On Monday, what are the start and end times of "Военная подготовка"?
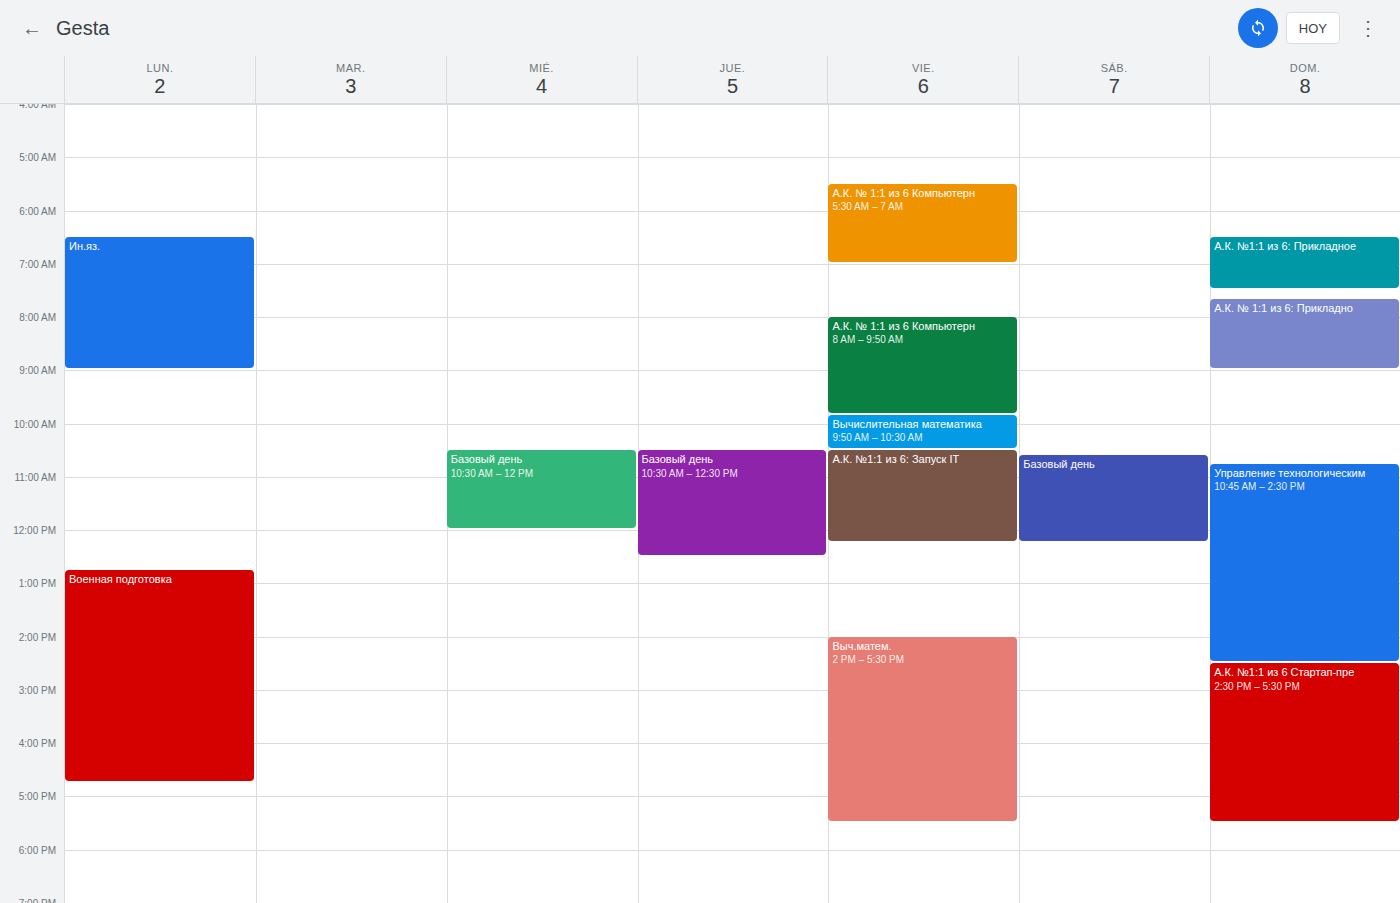
12:45 to 16:45